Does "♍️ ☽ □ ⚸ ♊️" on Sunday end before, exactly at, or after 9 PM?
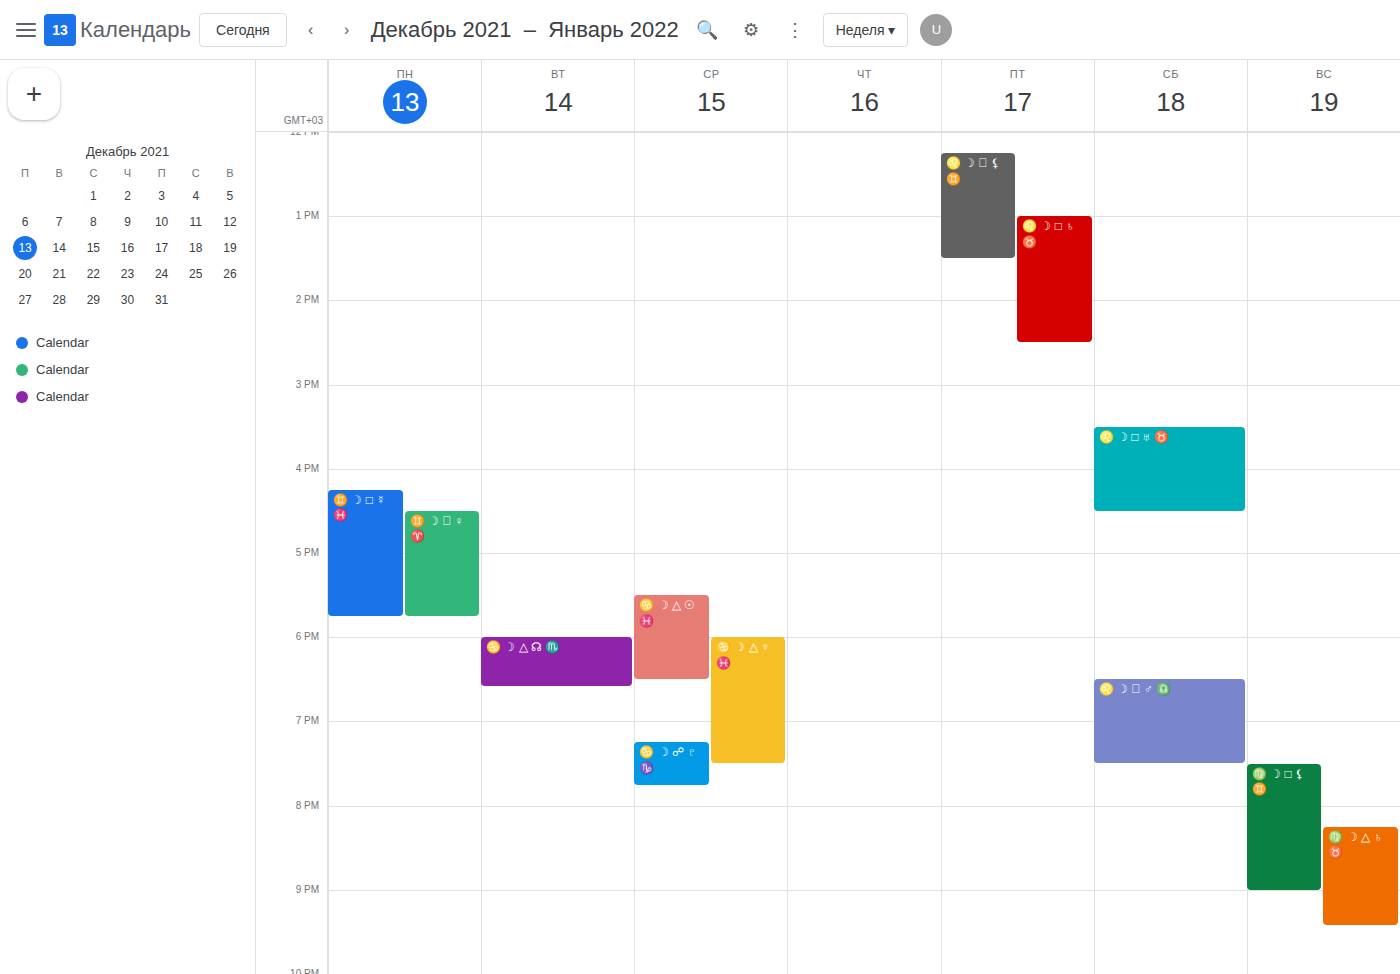
9:00 PM -- exactly at 9 PM, on the 9 PM line.